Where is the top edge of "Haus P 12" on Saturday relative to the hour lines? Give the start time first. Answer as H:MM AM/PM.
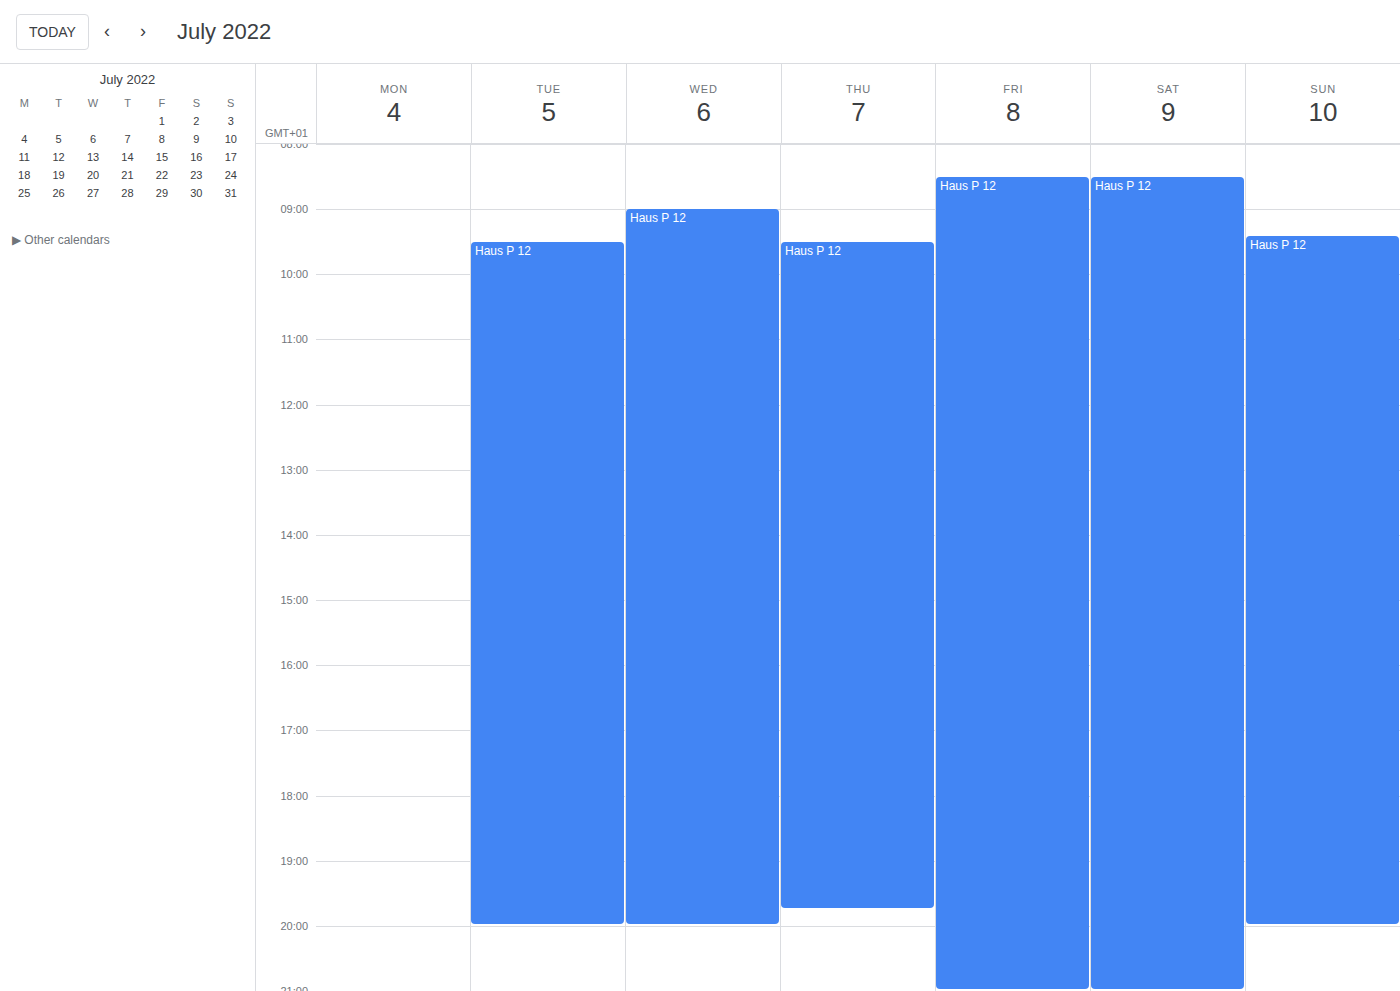
8:30 AM -- halfway between the 8 AM and 9 AM lines.